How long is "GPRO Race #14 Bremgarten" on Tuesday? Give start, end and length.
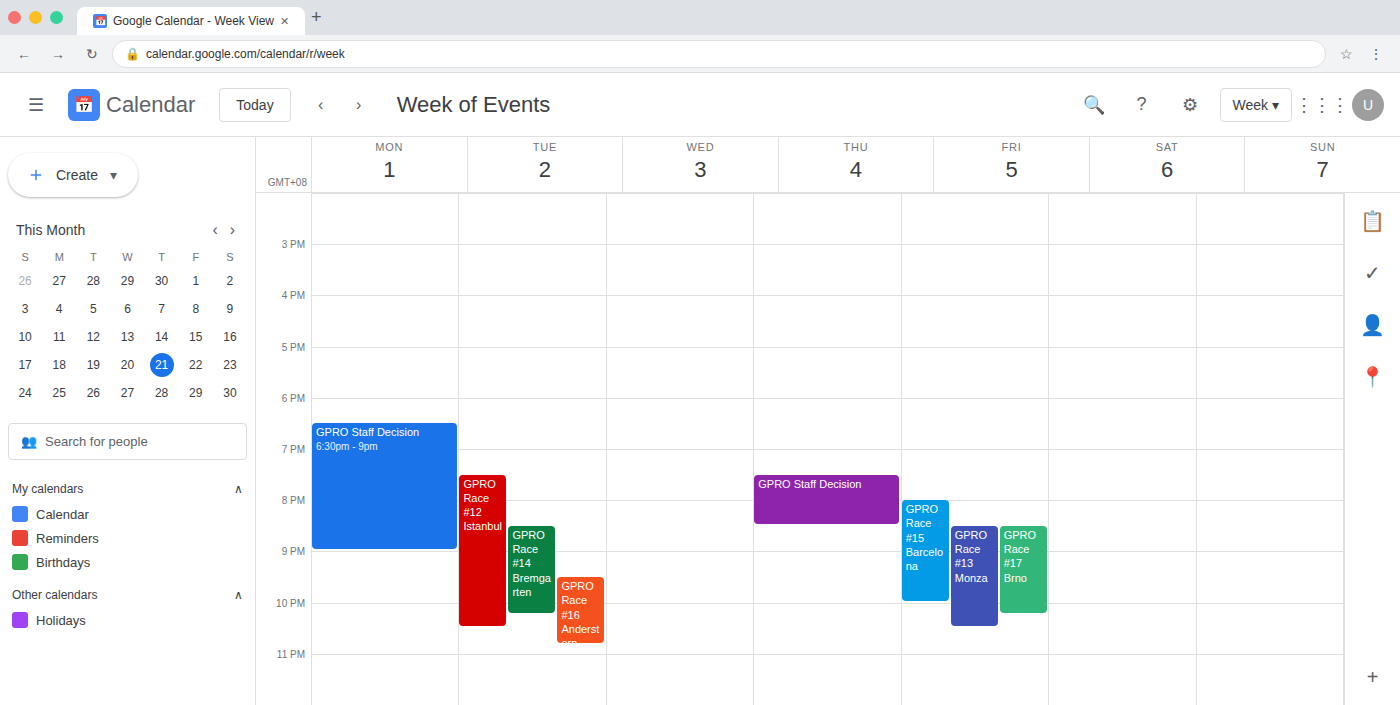
8:30 PM to 10:15 PM, 1 hour 45 minutes